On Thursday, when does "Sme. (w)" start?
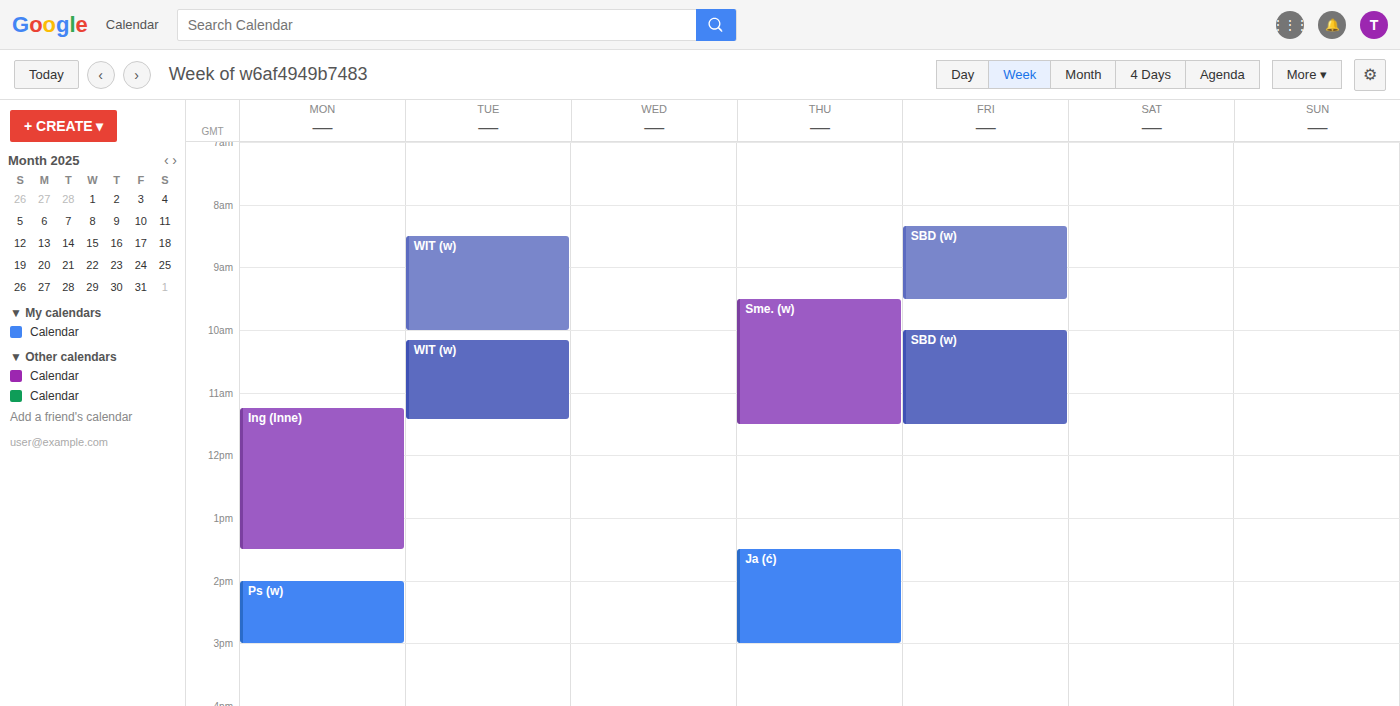
9:30 AM